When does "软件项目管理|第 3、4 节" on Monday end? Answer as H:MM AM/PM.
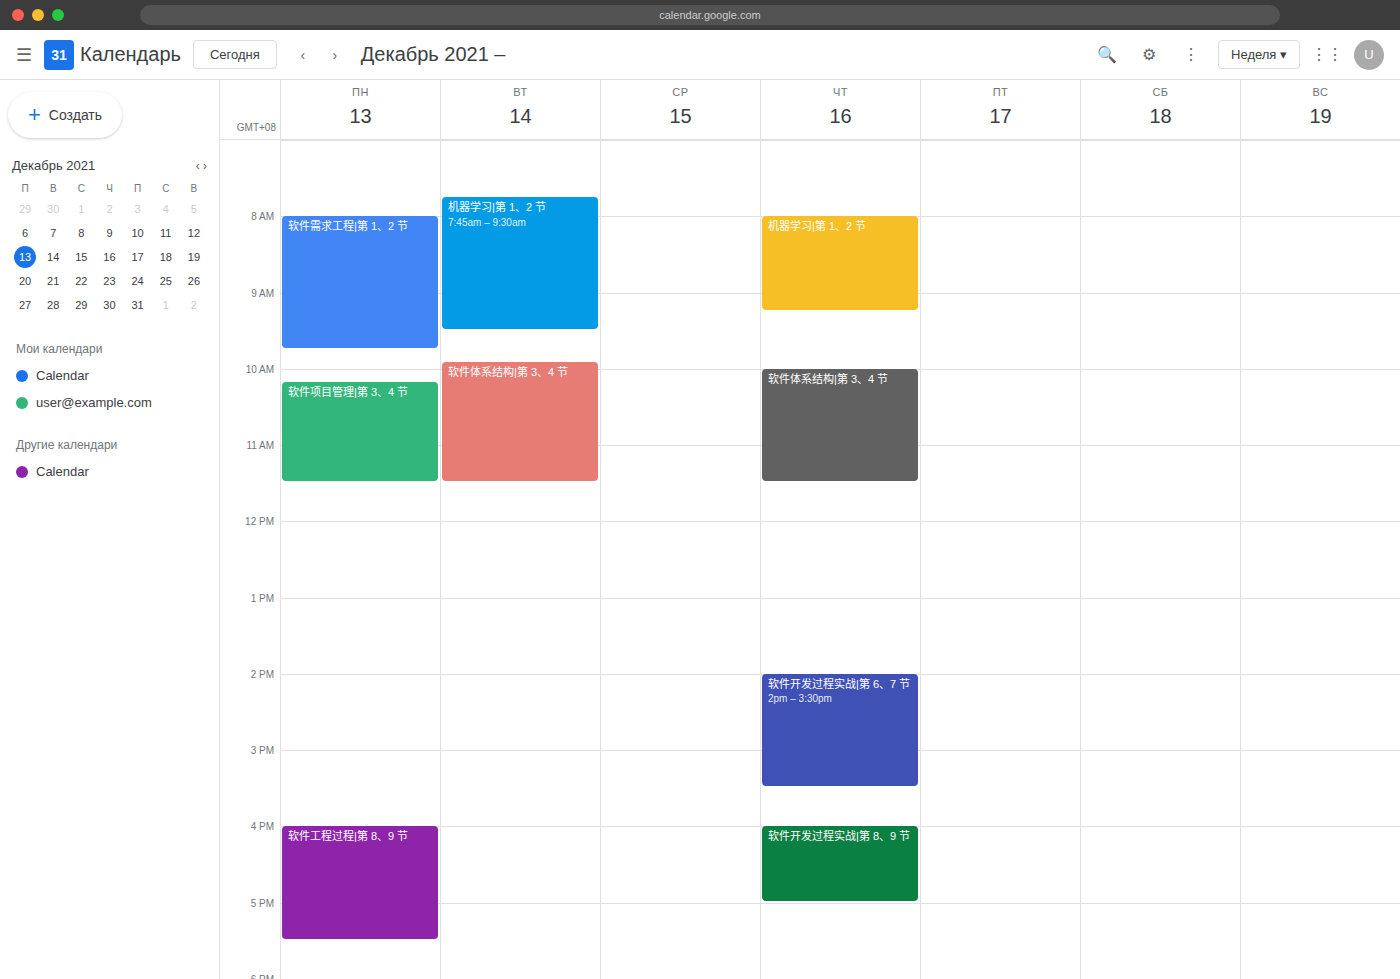
11:30 AM